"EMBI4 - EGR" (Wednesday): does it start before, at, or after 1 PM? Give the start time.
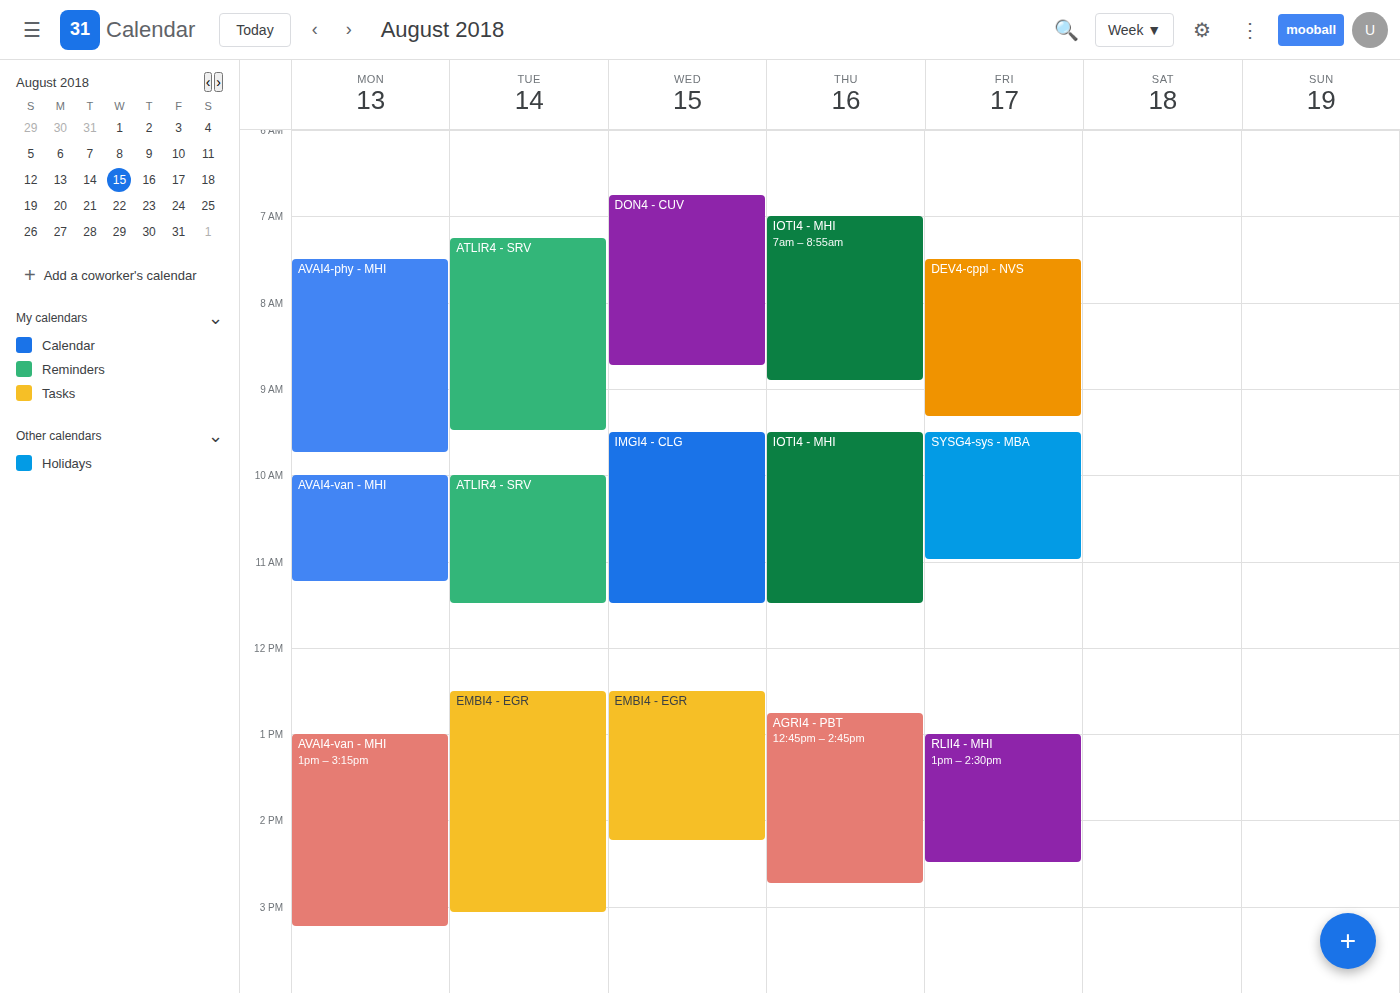
12:30 PM -- before 1 PM, 30 minutes above the 1 PM line.